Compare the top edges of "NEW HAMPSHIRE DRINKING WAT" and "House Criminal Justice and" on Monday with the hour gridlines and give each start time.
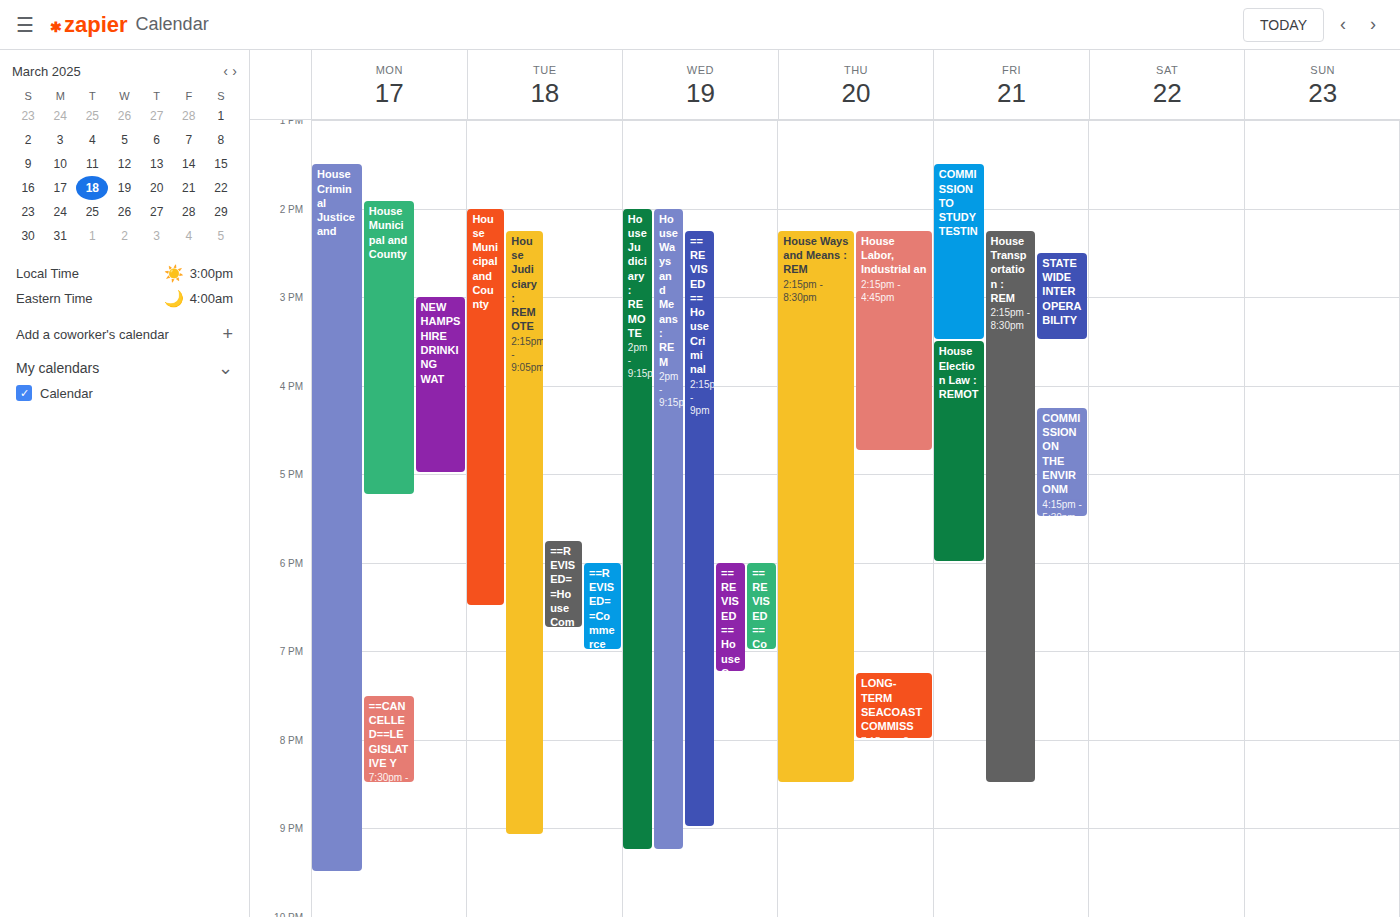
"NEW HAMPSHIRE DRINKING WAT": 3:00 PM, exactly on the 3 PM line. "House Criminal Justice and": 1:30 PM, halfway between the 1 PM and 2 PM lines.